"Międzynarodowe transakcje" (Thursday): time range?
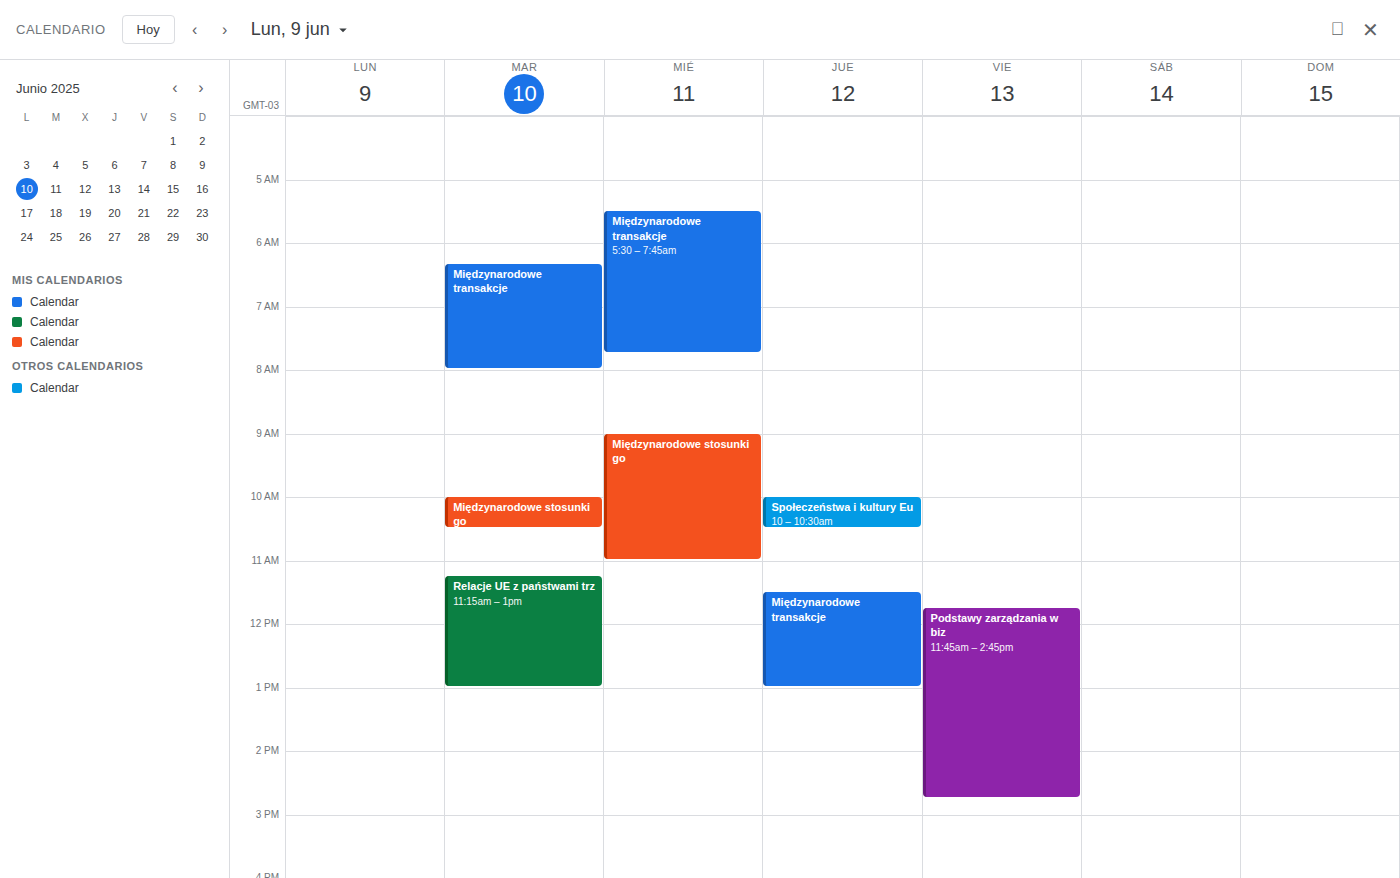
11:30 AM to 1:00 PM